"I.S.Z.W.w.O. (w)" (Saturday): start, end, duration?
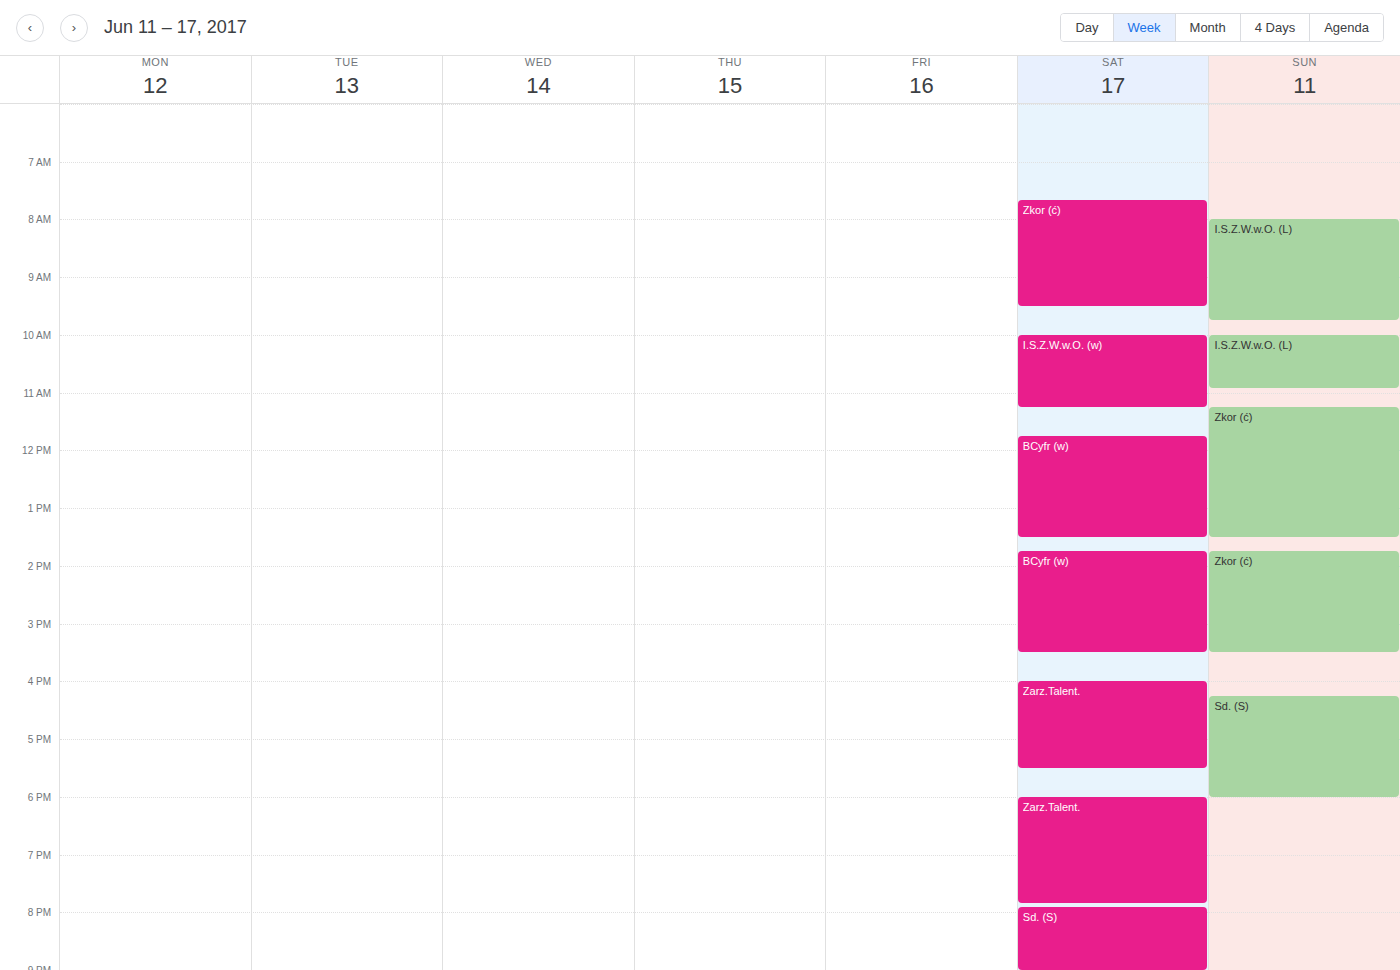
10:00 AM to 11:15 AM, 1 hour 15 minutes